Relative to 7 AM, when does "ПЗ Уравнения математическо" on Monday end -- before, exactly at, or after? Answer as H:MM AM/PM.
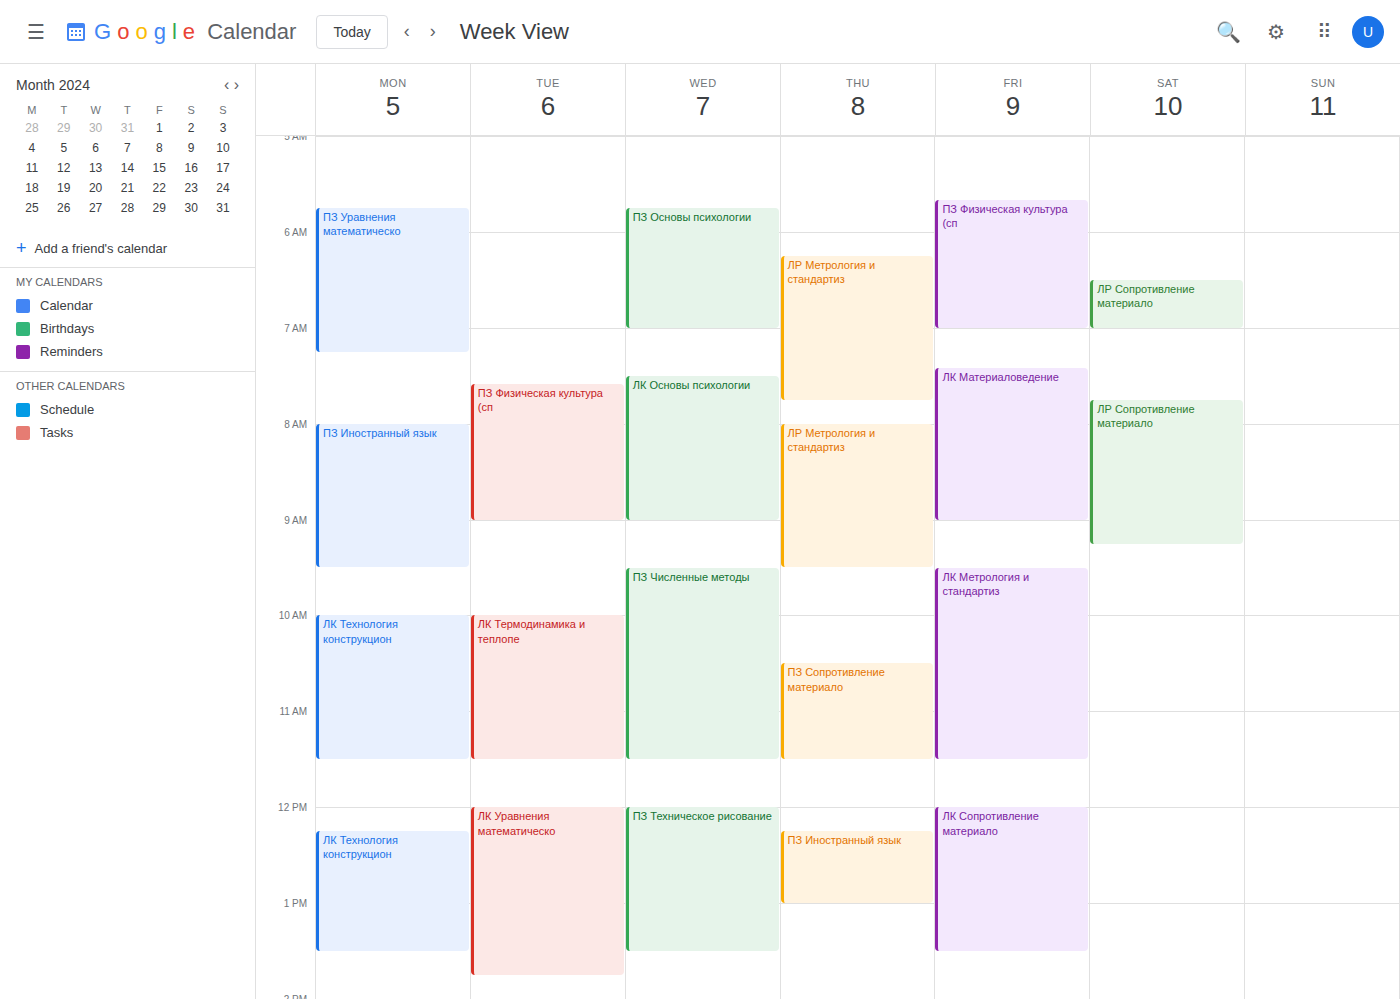
7:15 AM -- after 7 AM, 15 minutes below the 7 AM line.